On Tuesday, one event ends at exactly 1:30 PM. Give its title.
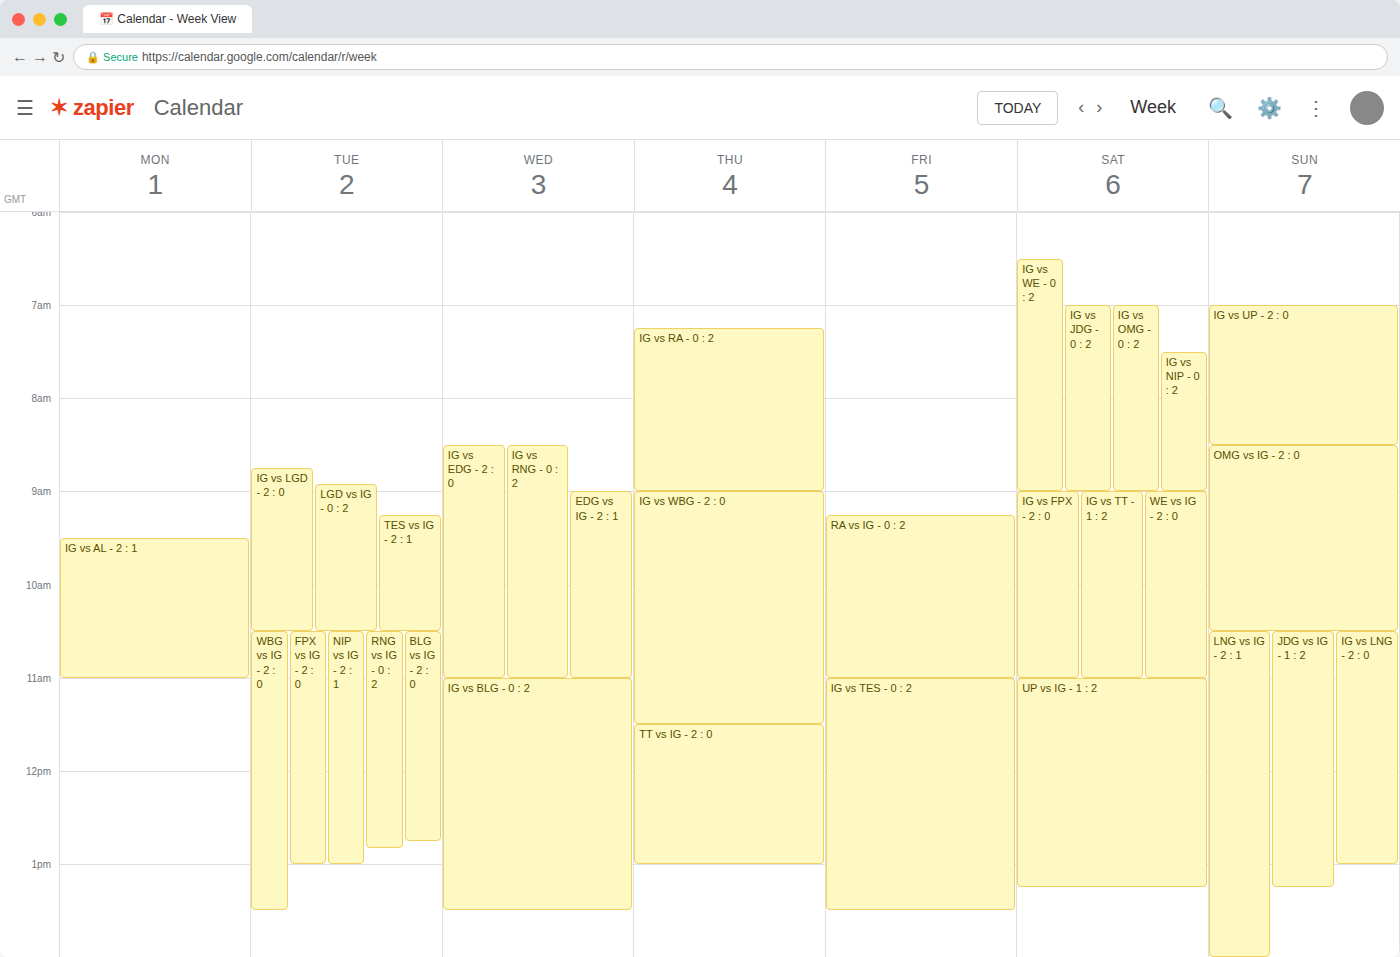
"WBG vs IG - 2 : 0"